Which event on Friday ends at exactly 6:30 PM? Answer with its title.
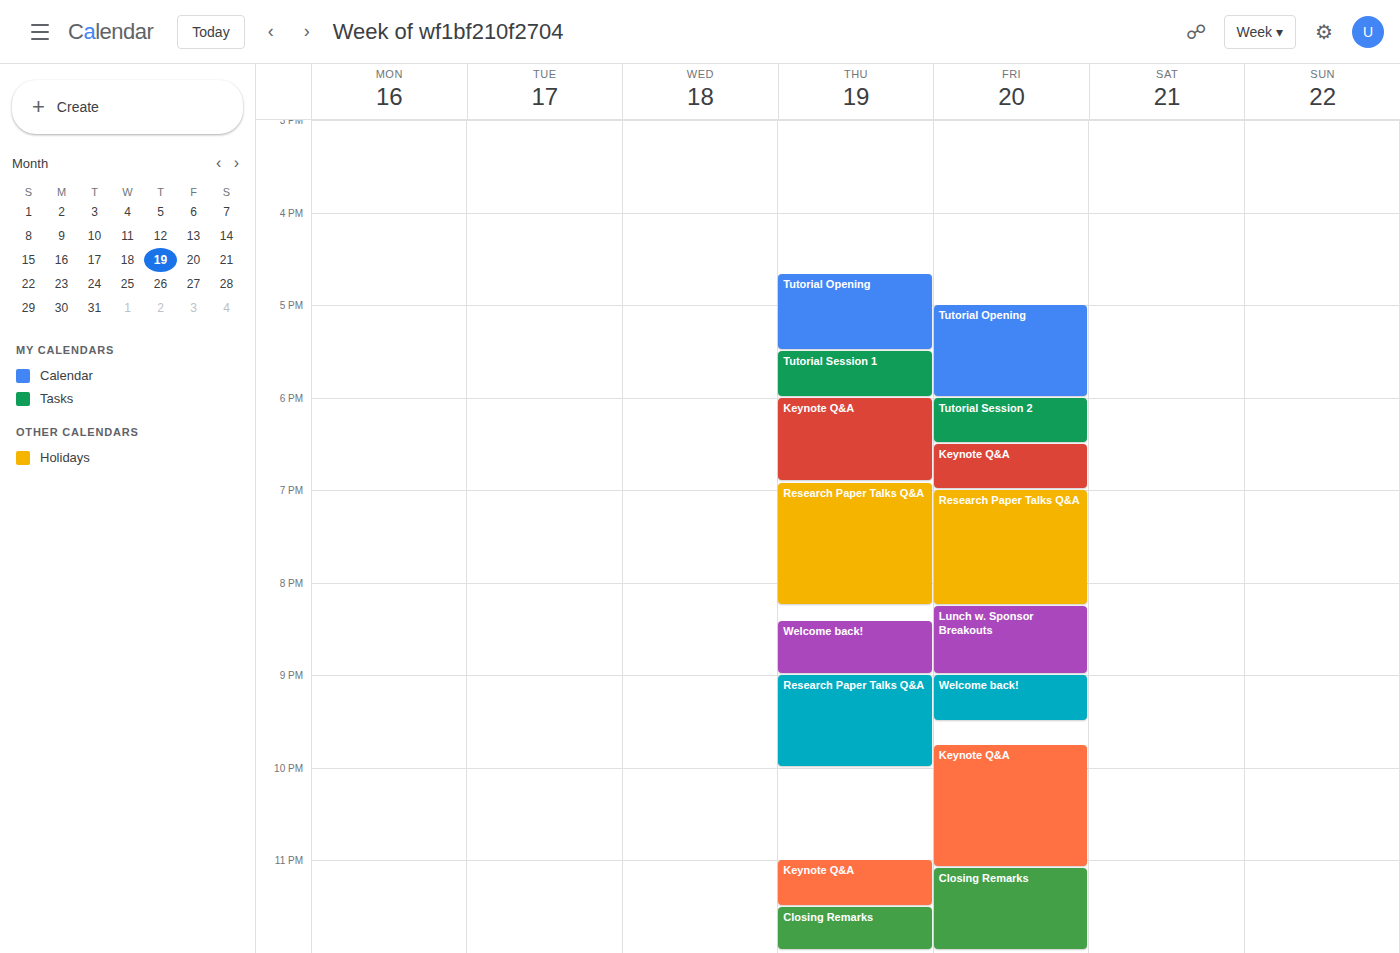
"Tutorial Session 2"